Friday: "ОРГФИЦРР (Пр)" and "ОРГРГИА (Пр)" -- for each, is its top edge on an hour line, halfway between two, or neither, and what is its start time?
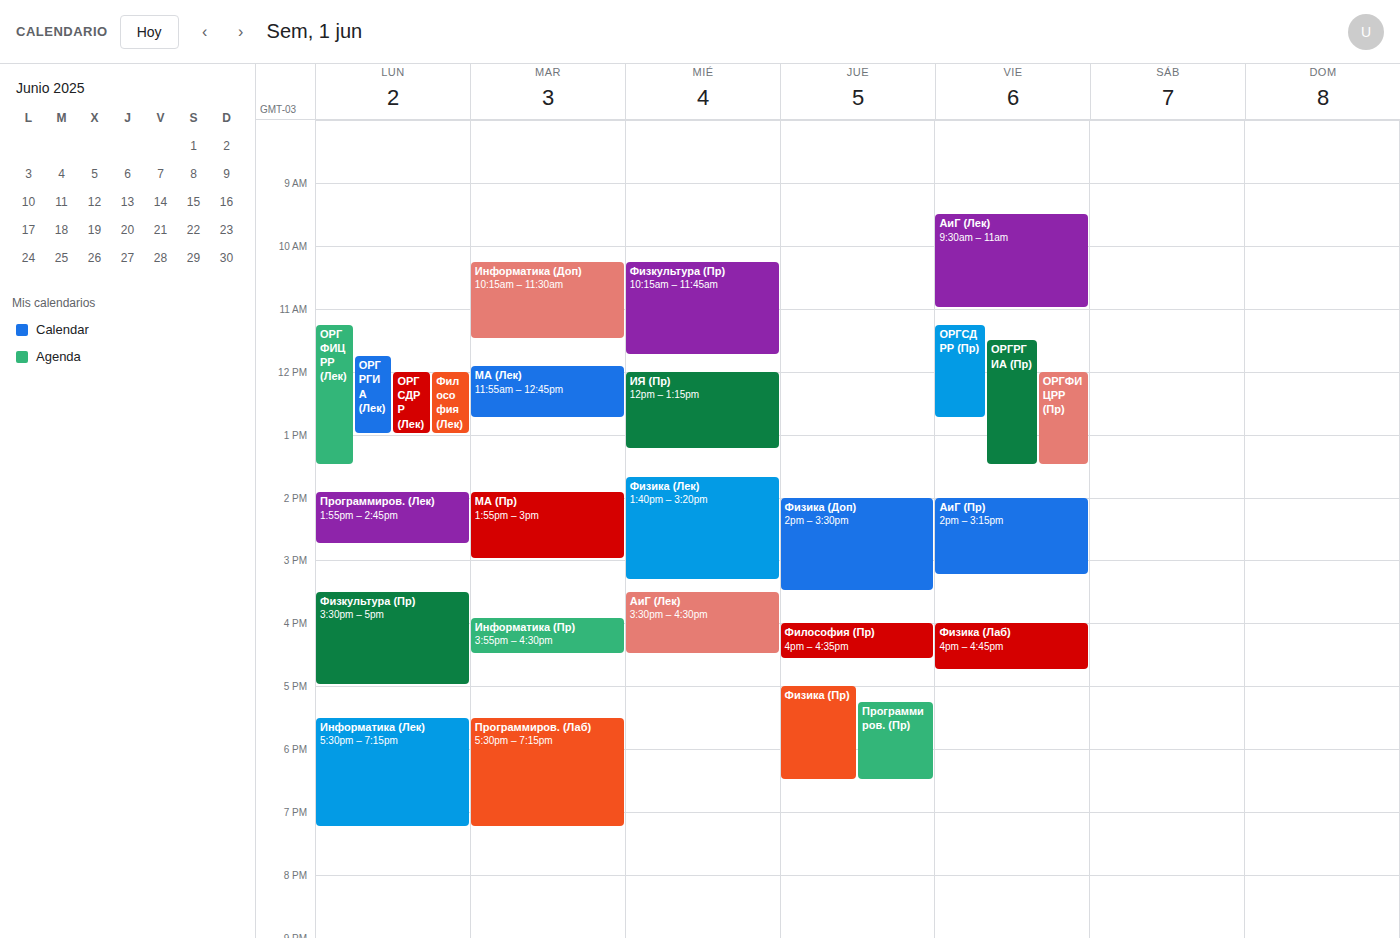
"ОРГФИЦРР (Пр)": 12:00 PM, exactly on the 12 PM line. "ОРГРГИА (Пр)": 11:30 AM, halfway between the 11 AM and 12 PM lines.